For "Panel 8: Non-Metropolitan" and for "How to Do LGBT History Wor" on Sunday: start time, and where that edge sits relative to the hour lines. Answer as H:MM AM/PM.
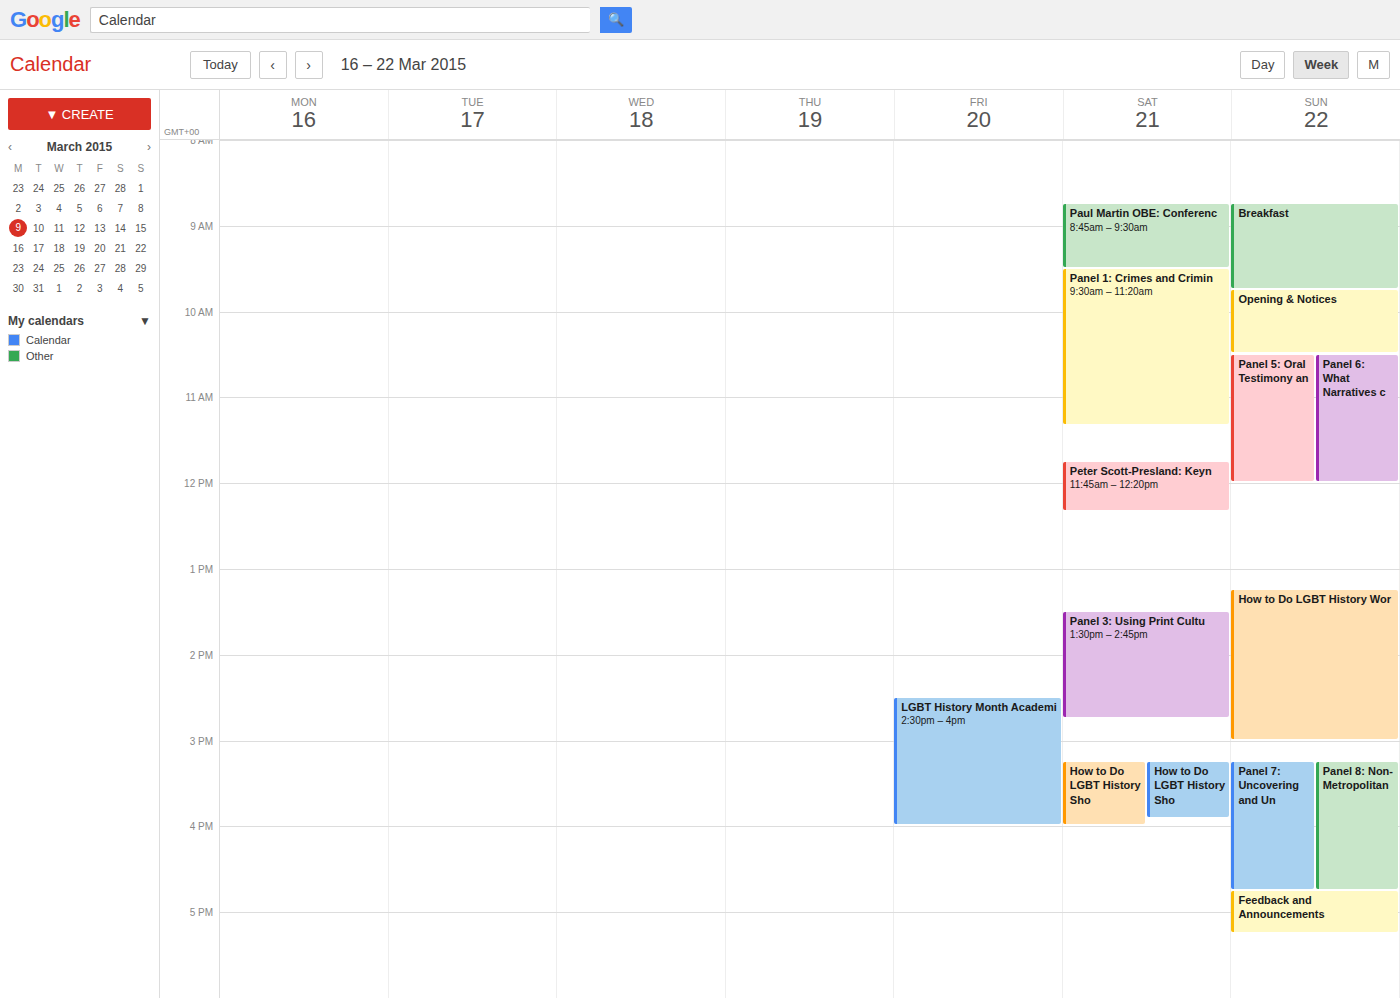
"Panel 8: Non-Metropolitan": 3:15 PM, neither: a quarter of the way from the 3 PM line to the 4 PM line. "How to Do LGBT History Wor": 1:15 PM, neither: a quarter of the way from the 1 PM line to the 2 PM line.